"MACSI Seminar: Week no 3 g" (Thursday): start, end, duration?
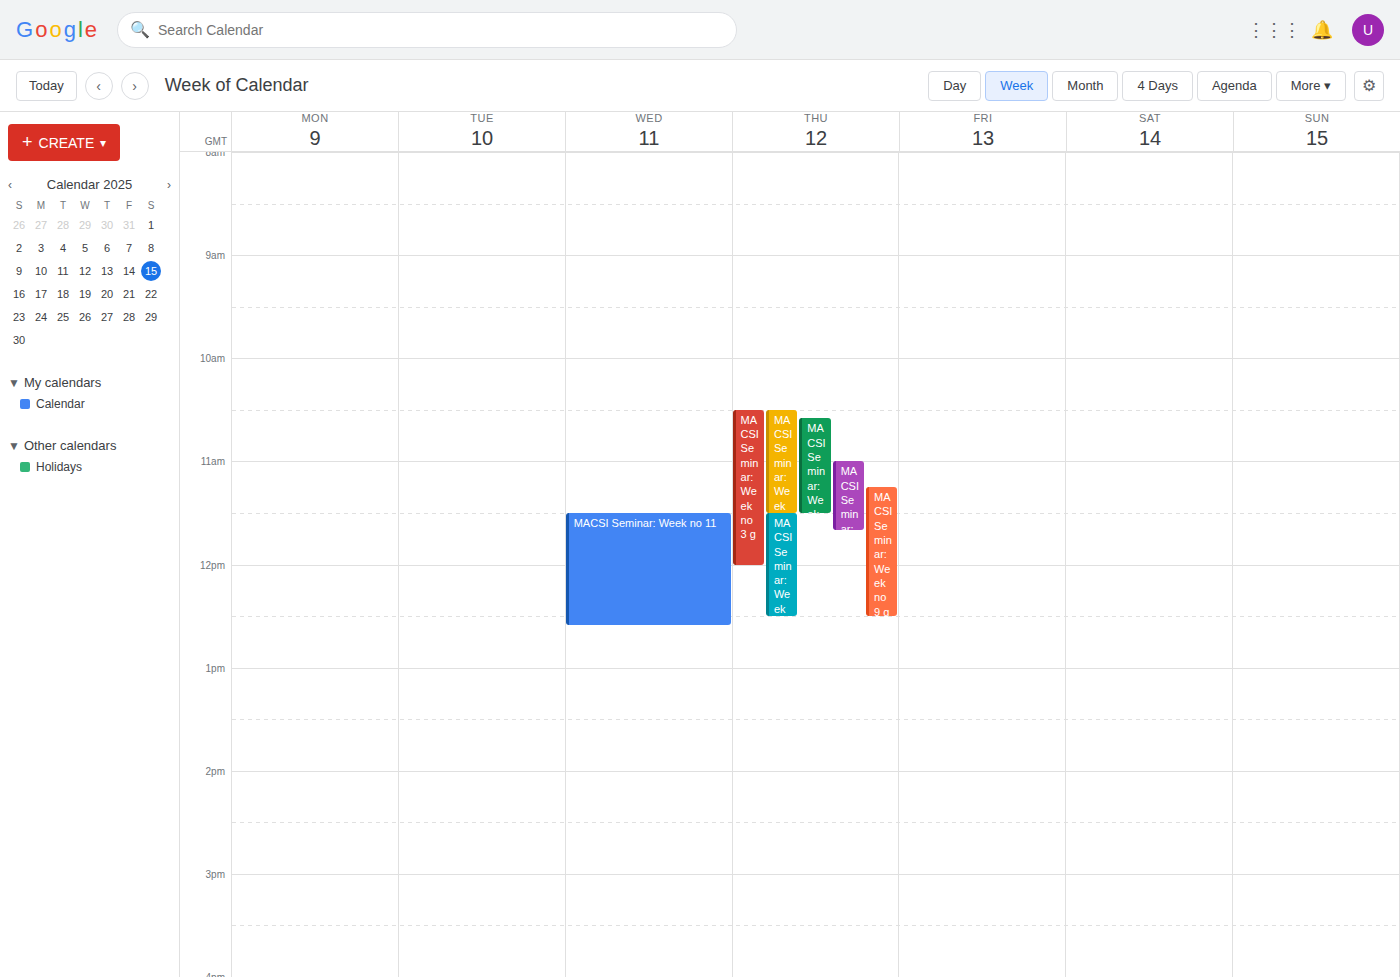
10:30 AM to 12:00 PM, 1 hour 30 minutes